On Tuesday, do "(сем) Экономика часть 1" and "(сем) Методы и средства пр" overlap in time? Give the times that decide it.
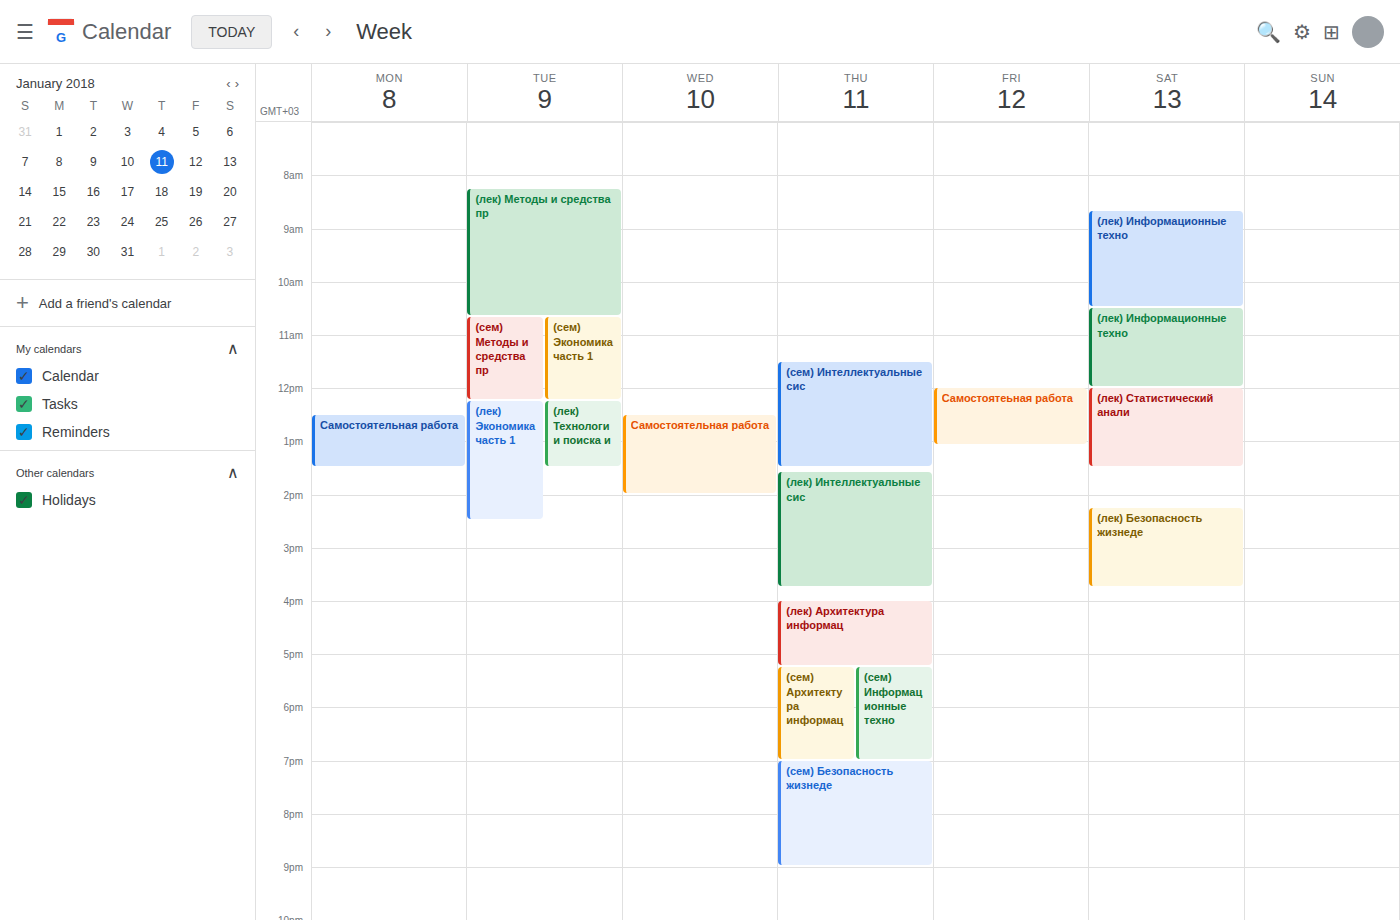
"(сем) Методы и средства пр" runs 10:40 AM to 12:15 PM, inside "(сем) Экономика часть 1" -- they overlap.